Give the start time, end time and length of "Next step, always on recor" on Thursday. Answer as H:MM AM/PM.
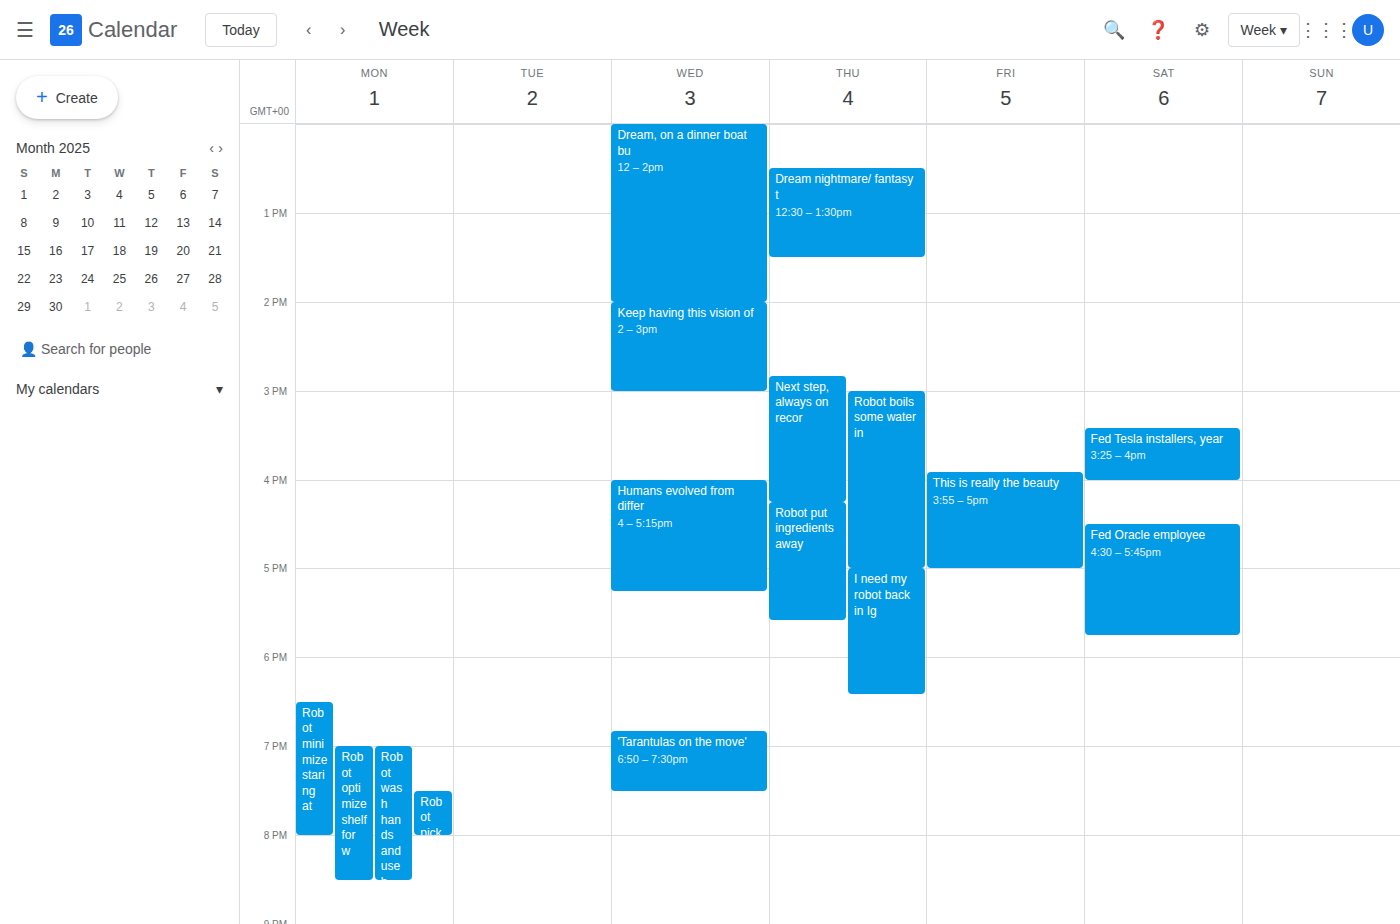
2:50 PM to 4:15 PM, 1 hour 25 minutes